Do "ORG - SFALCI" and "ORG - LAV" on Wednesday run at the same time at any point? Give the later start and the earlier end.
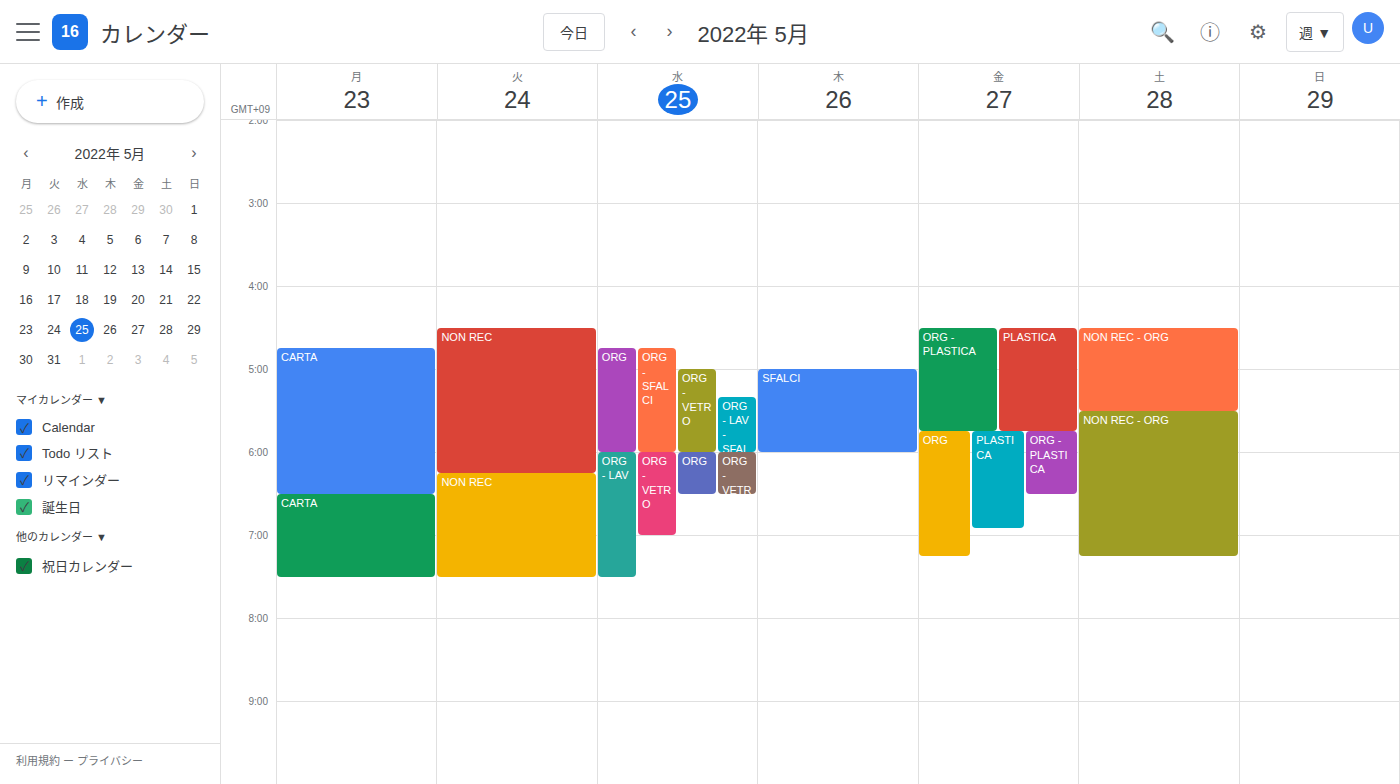
"ORG - SFALCI" ends at 06:00, exactly when "ORG - LAV" starts -- they touch but do not overlap.